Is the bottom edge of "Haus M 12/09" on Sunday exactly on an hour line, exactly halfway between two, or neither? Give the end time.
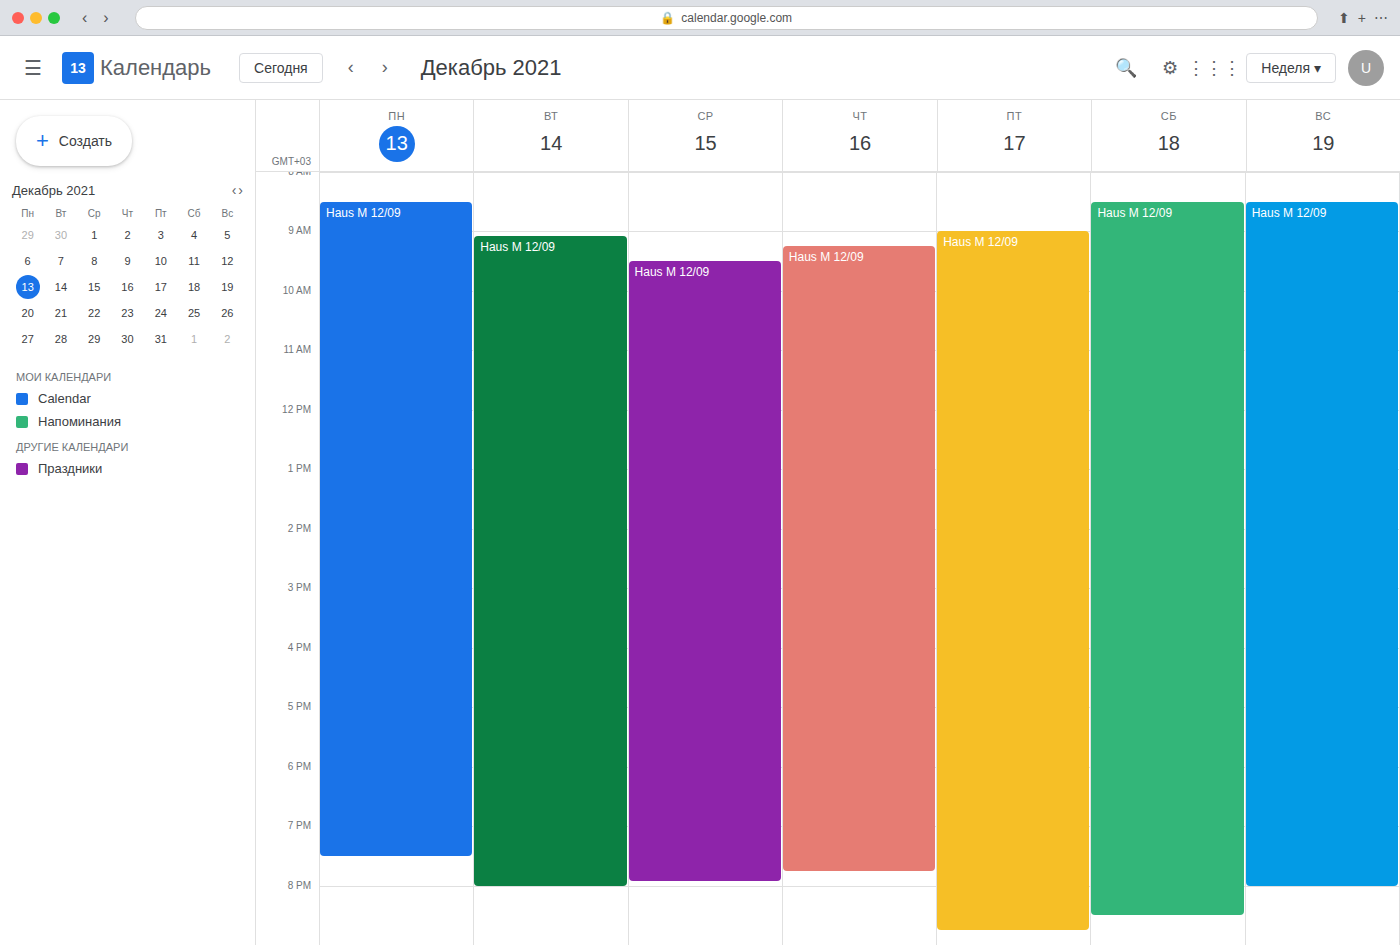
8:00 PM -- exactly on the 8 PM line.